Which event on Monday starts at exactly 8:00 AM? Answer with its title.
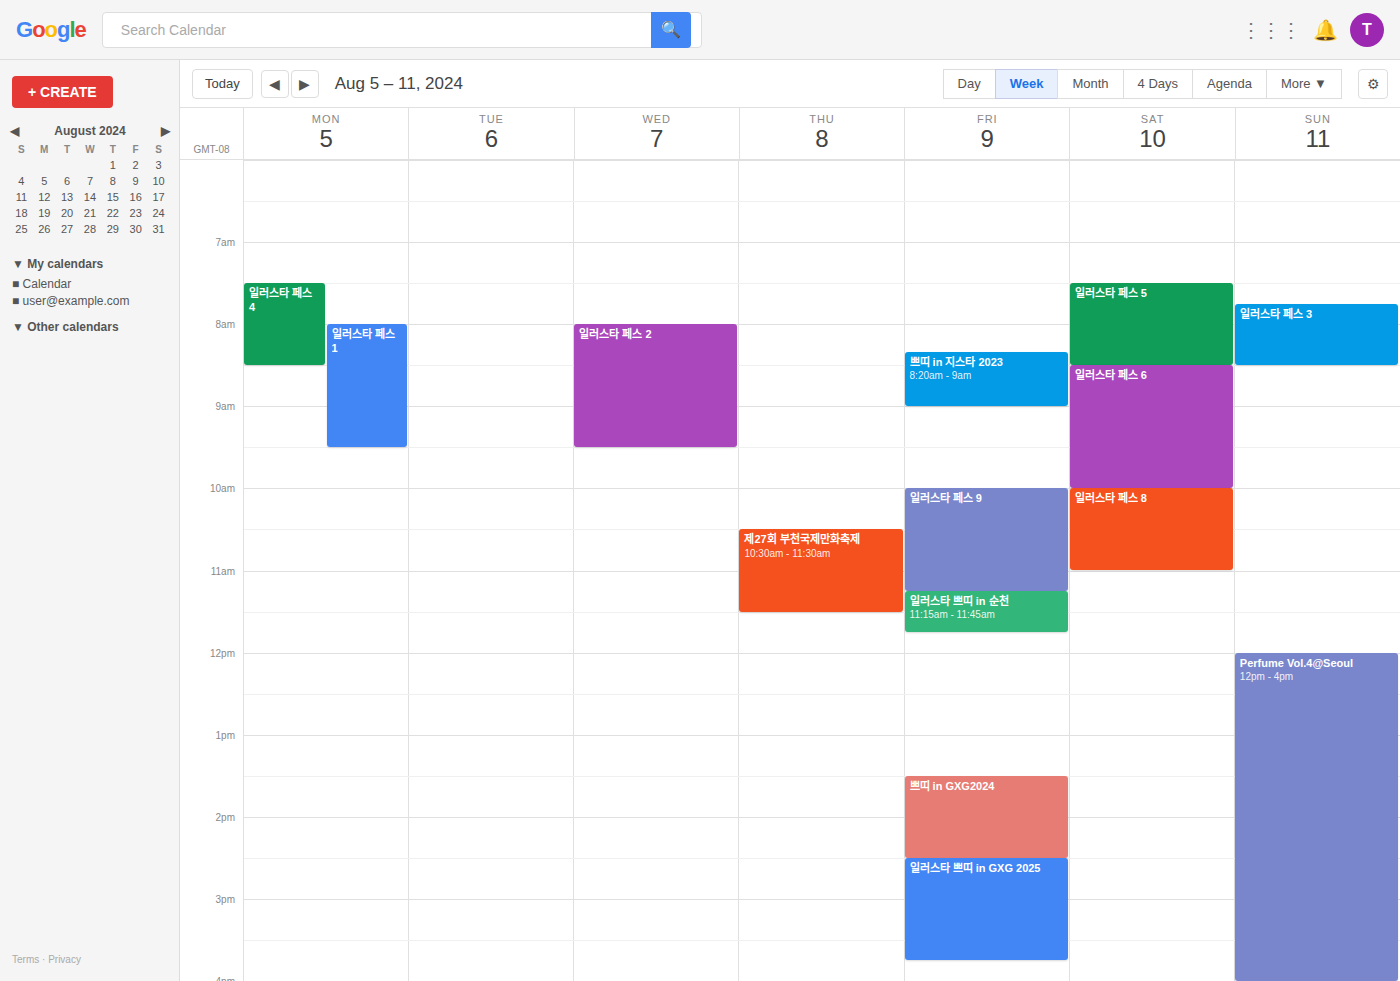
"일러스타 페스 1"